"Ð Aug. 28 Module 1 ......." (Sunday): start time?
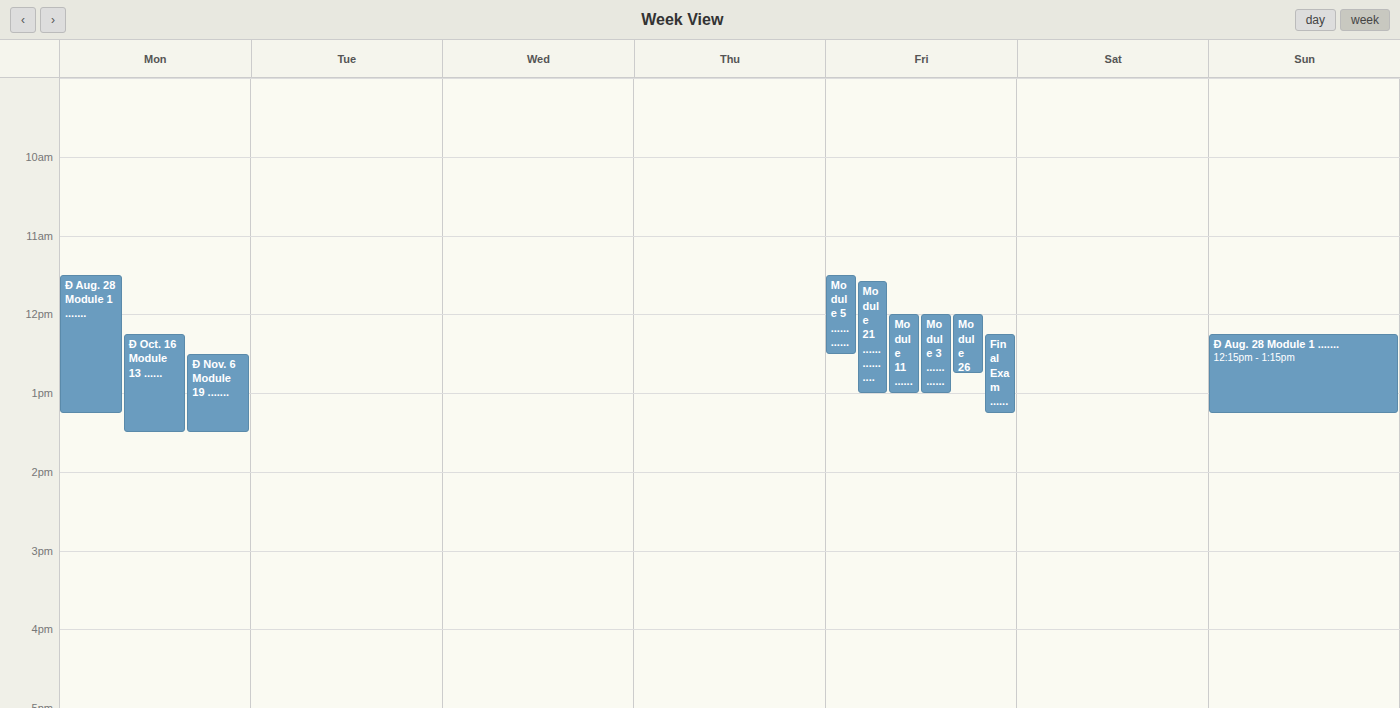
12:15 PM